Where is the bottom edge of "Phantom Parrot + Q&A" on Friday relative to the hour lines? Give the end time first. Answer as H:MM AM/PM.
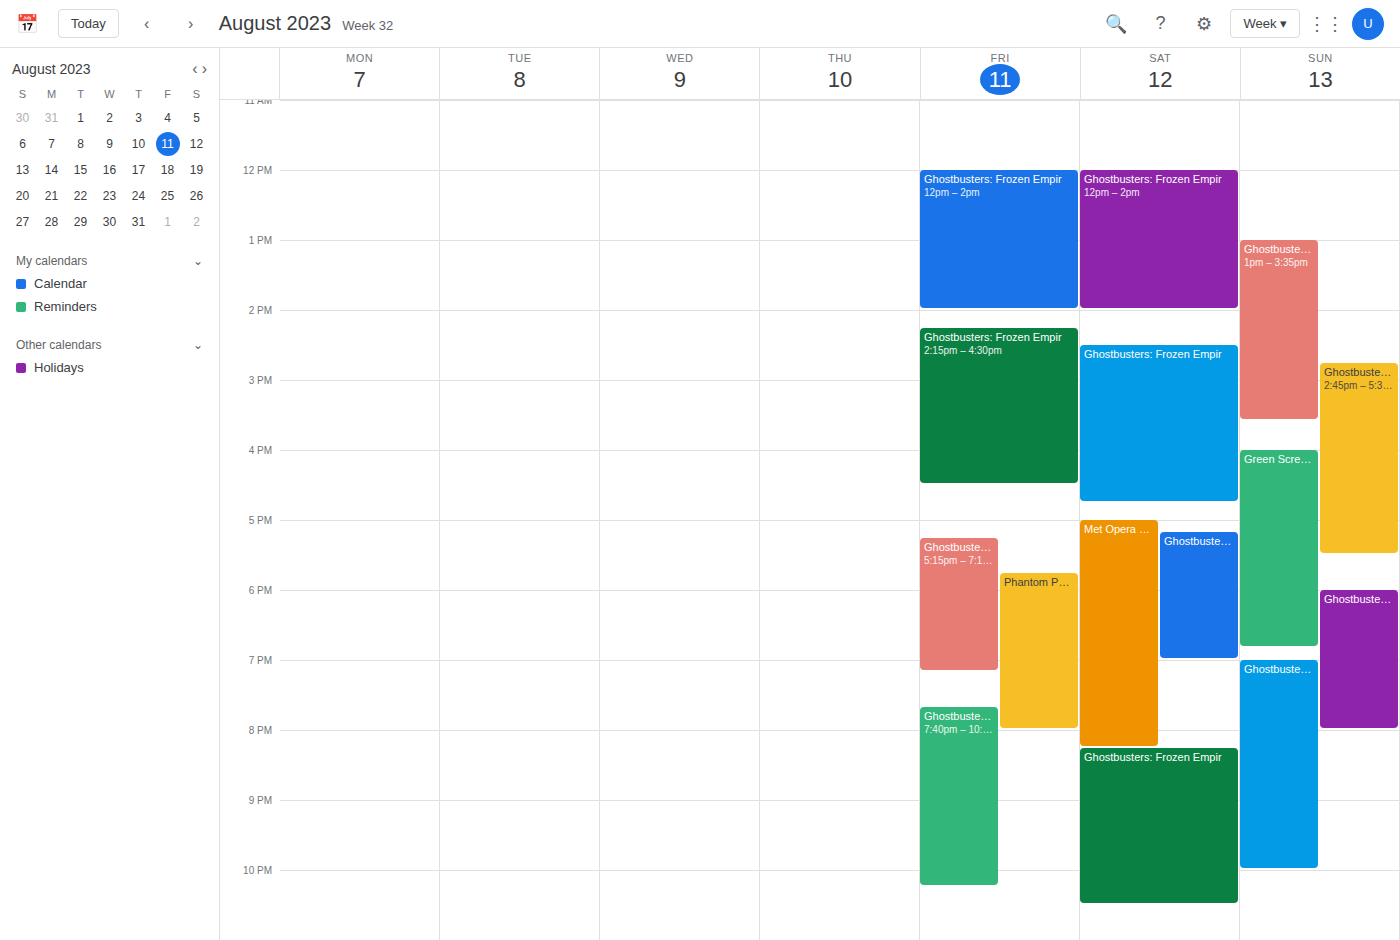
8:00 PM -- exactly on the 8 PM line.